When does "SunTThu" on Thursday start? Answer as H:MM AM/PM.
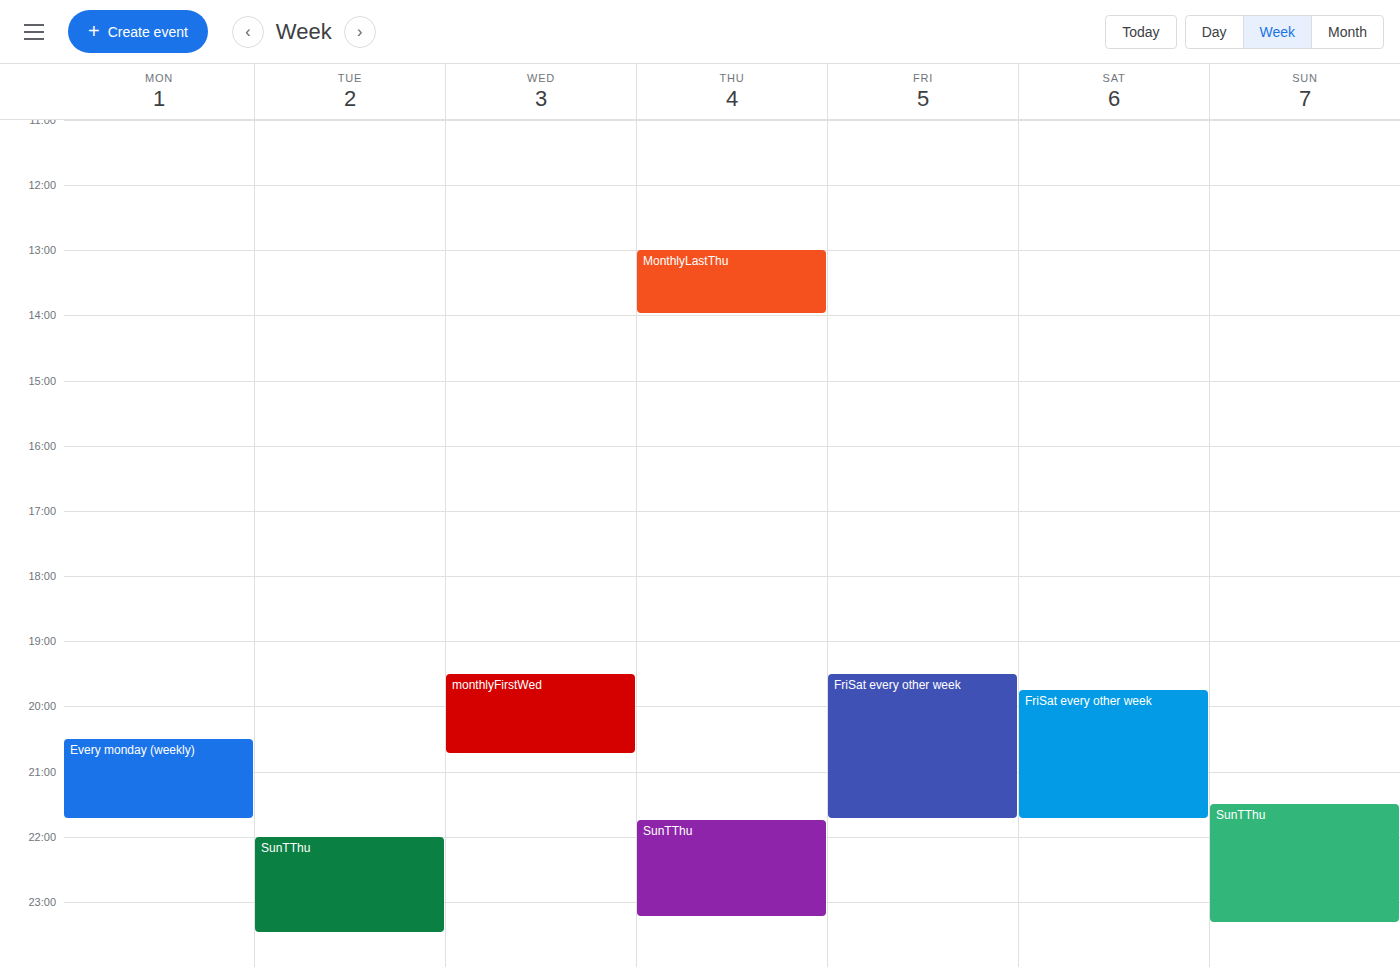
9:45 PM